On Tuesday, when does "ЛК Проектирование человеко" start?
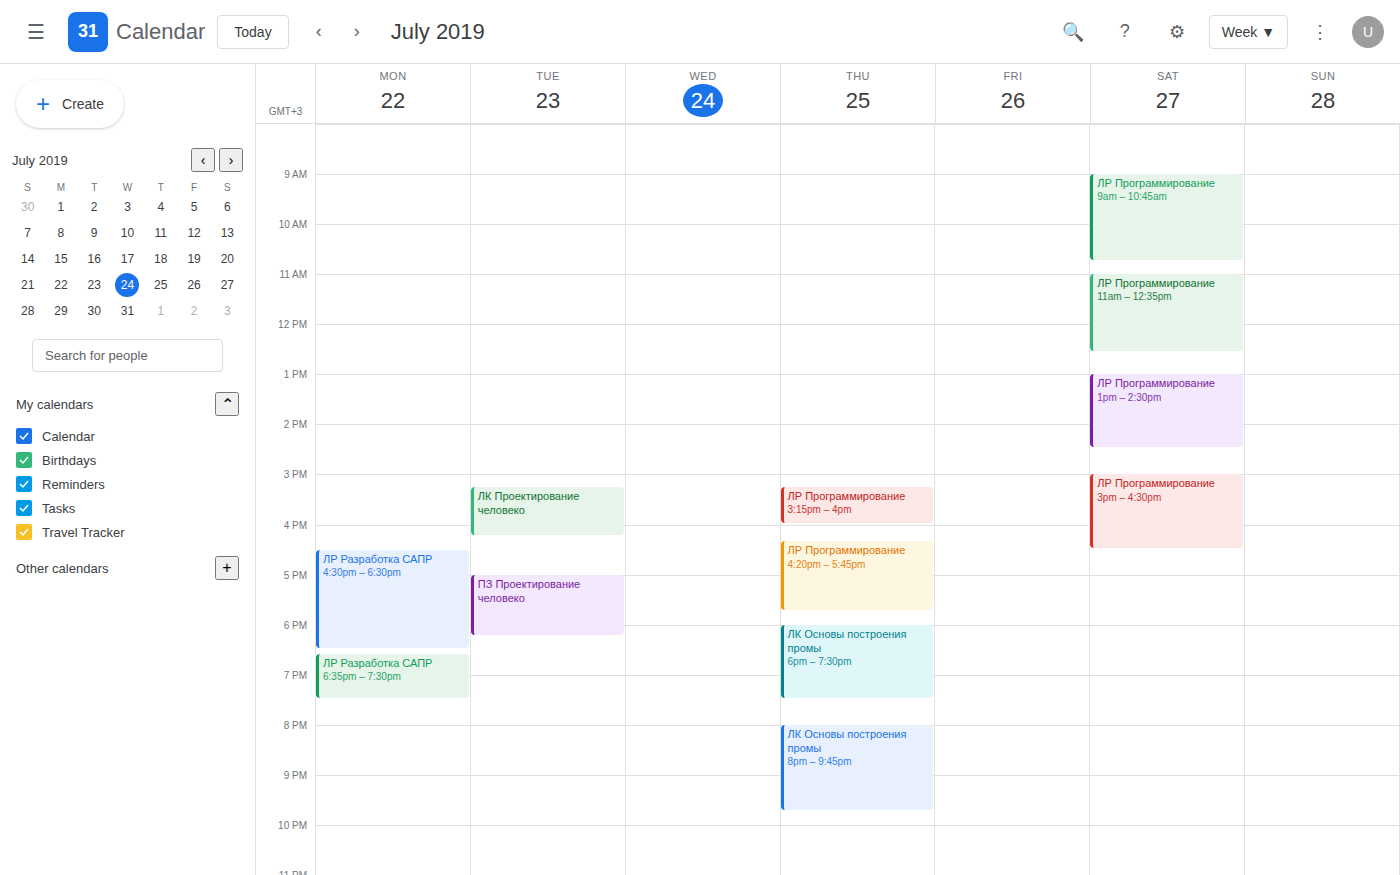
3:15 PM